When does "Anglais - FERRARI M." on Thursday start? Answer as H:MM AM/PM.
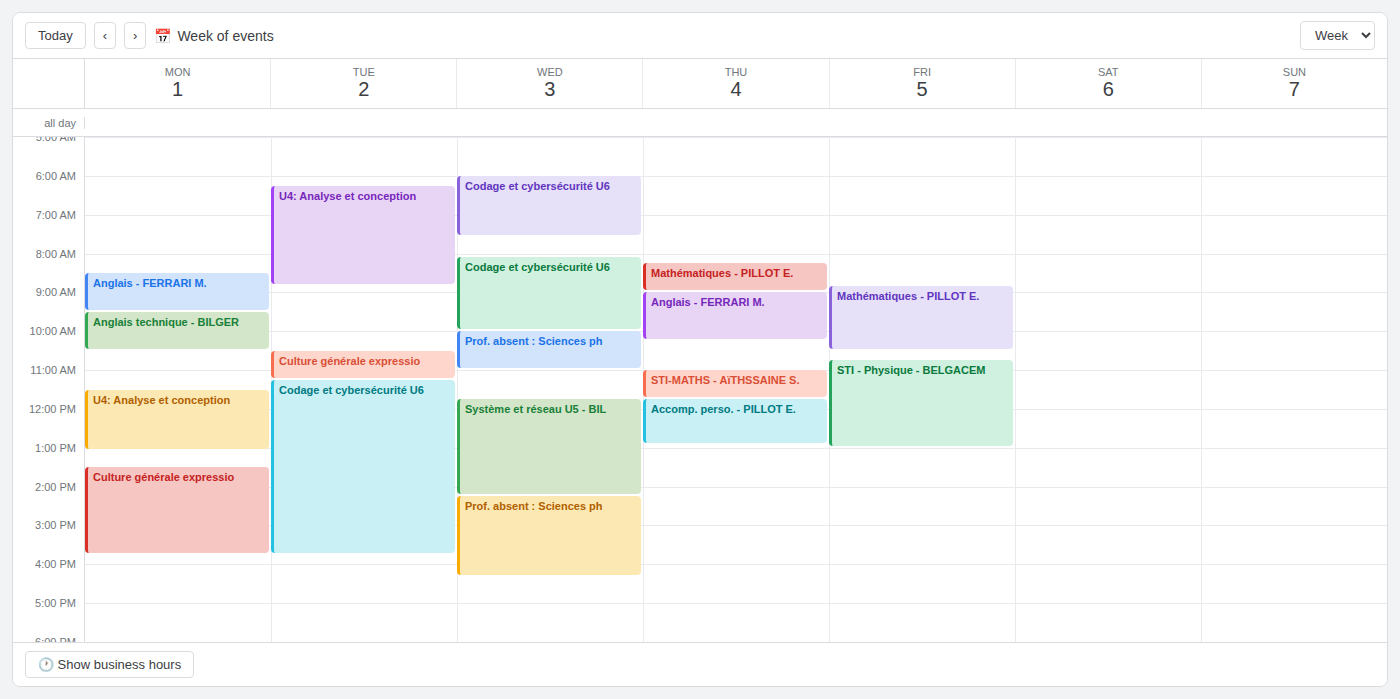
9:00 AM